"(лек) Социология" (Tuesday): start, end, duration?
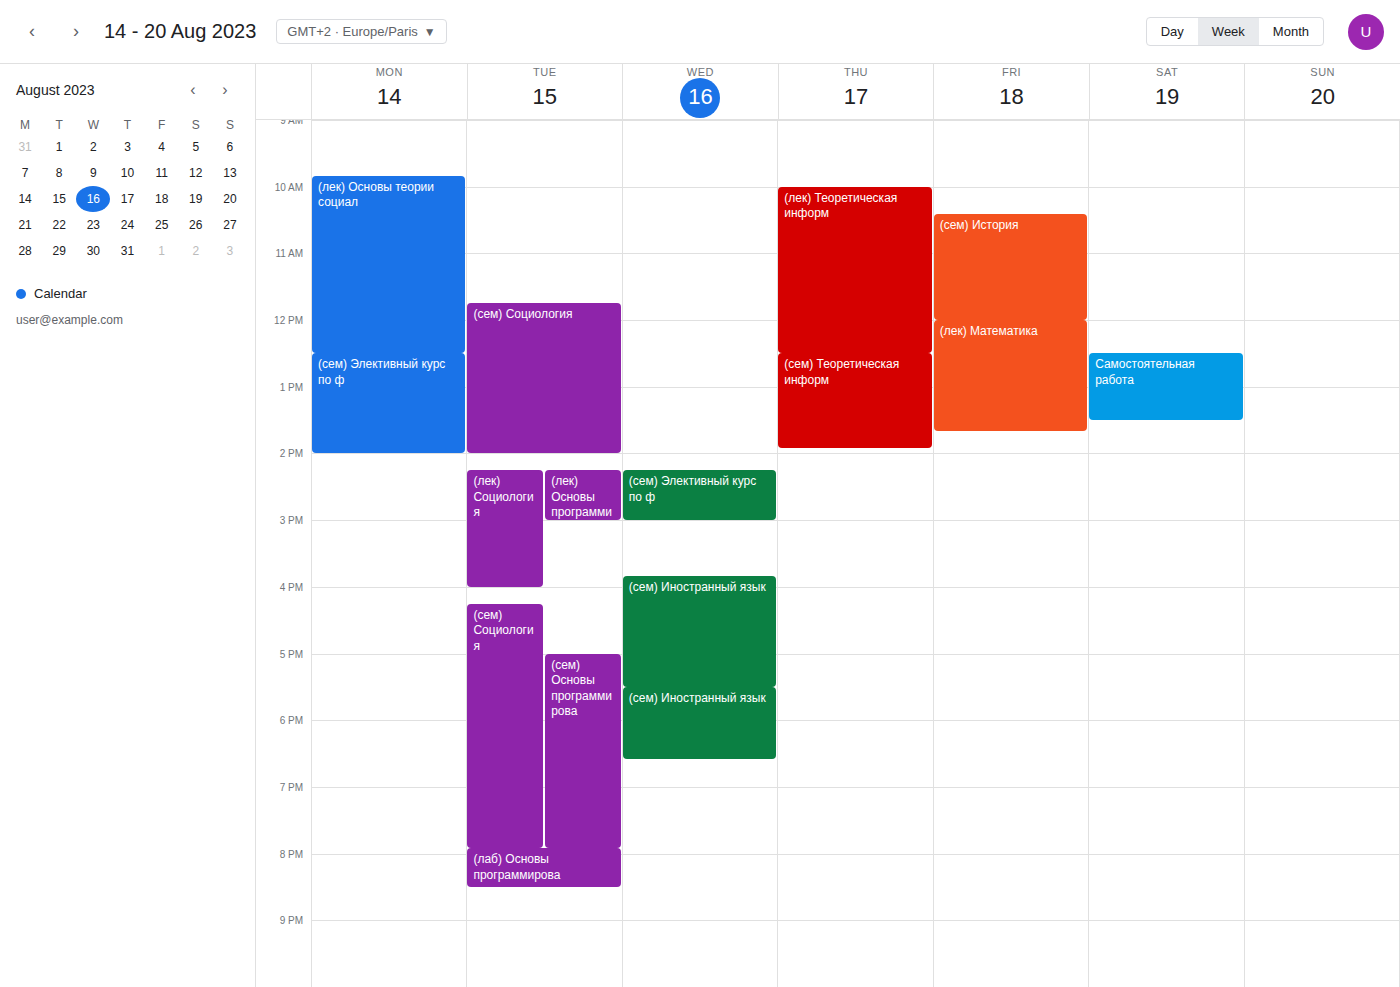
2:15 PM to 4:00 PM, 1 hour 45 minutes